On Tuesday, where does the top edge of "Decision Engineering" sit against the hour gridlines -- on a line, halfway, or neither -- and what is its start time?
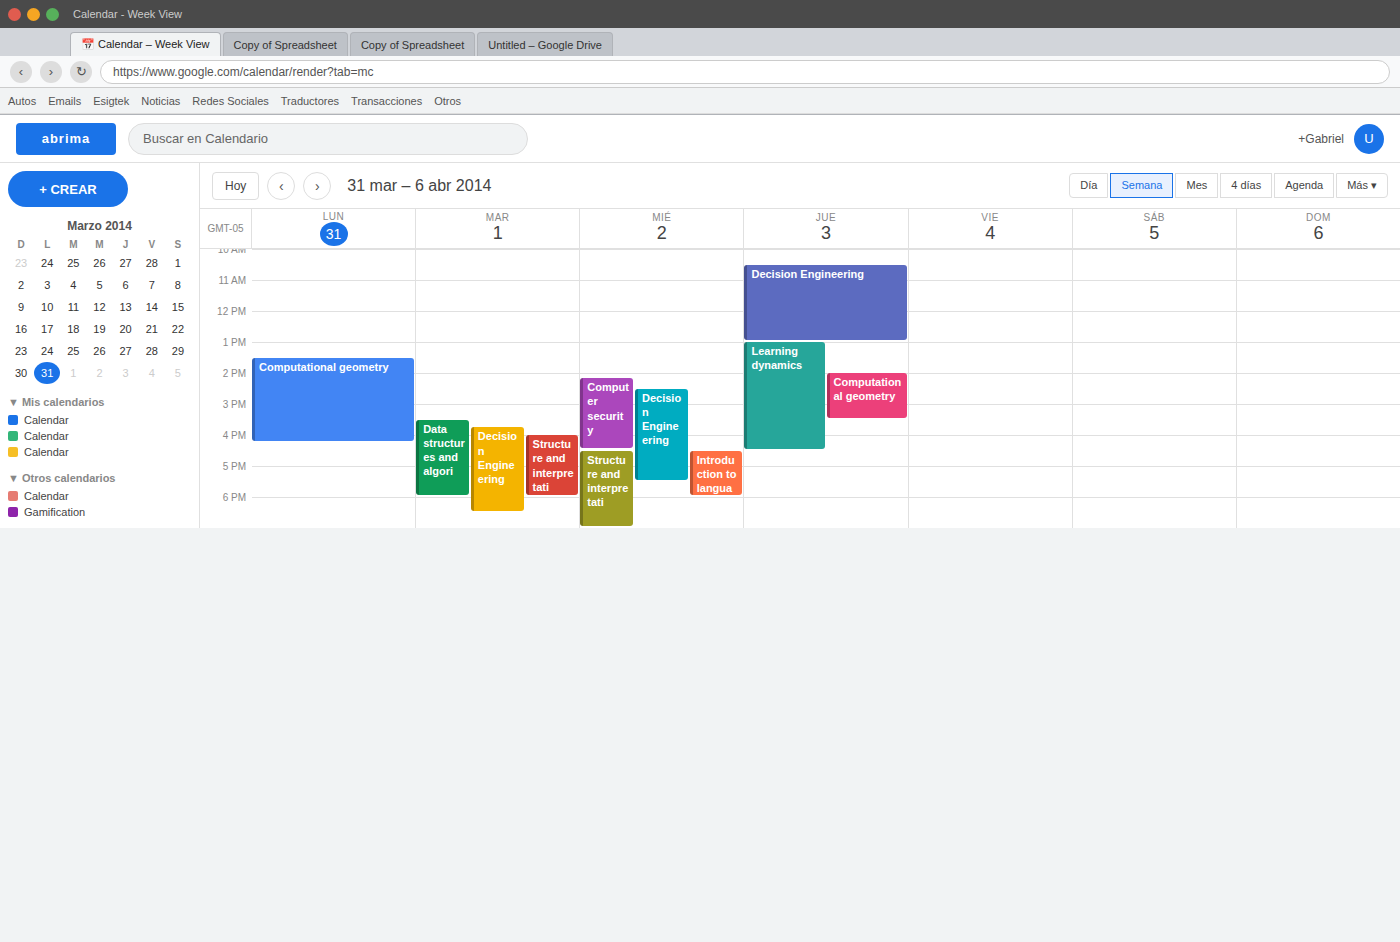
3:45 PM -- neither: three quarters of the way from the 3 PM line to the 4 PM line.